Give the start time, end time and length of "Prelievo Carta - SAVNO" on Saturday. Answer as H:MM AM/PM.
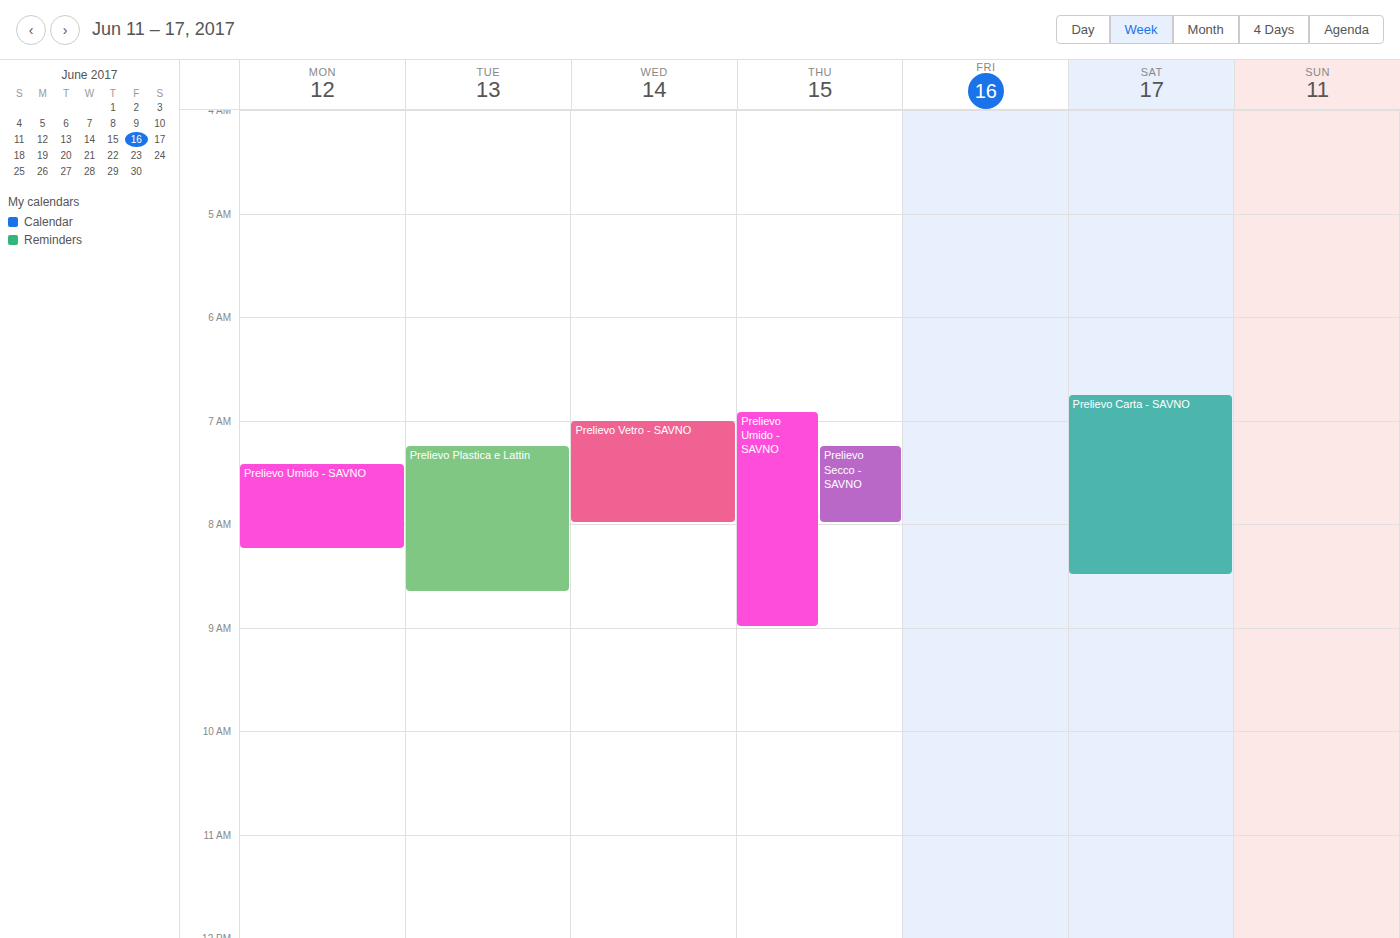
6:45 AM to 8:30 AM, 1 hour 45 minutes